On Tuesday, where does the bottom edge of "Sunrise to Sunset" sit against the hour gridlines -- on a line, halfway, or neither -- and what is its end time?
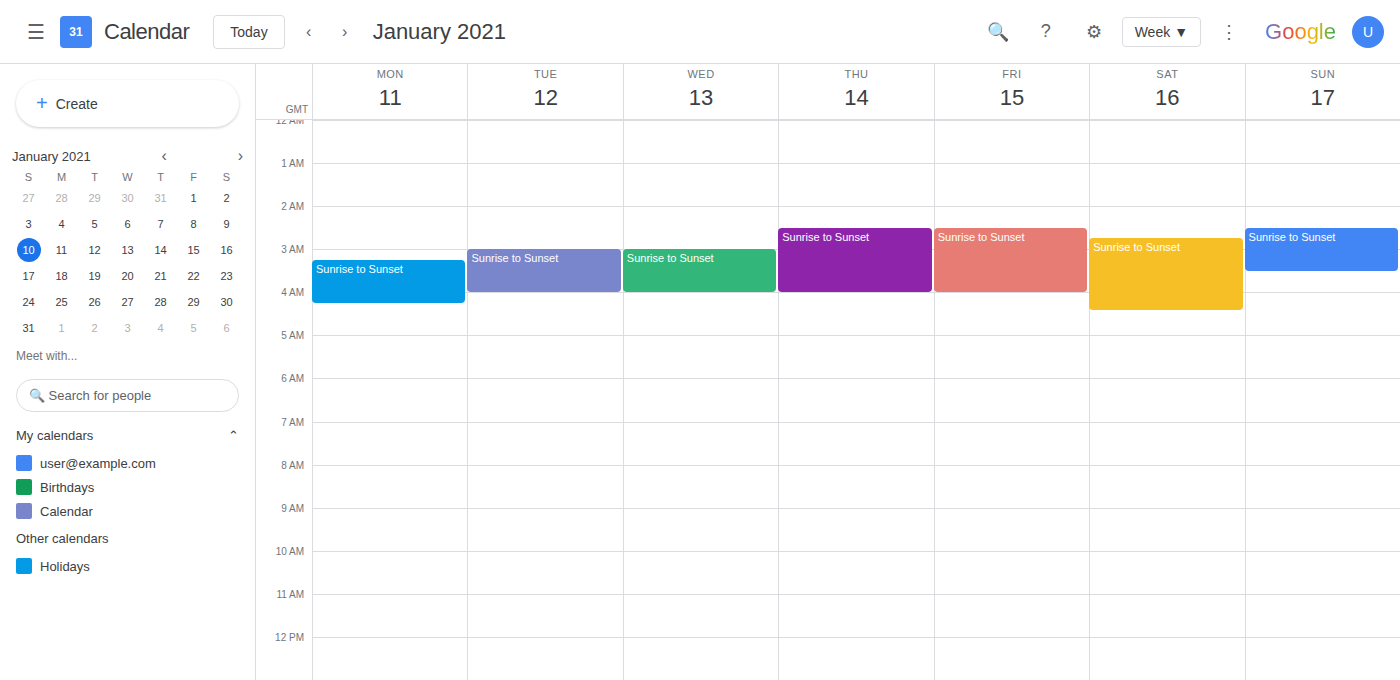
4:00 AM -- exactly on the 4 AM line.